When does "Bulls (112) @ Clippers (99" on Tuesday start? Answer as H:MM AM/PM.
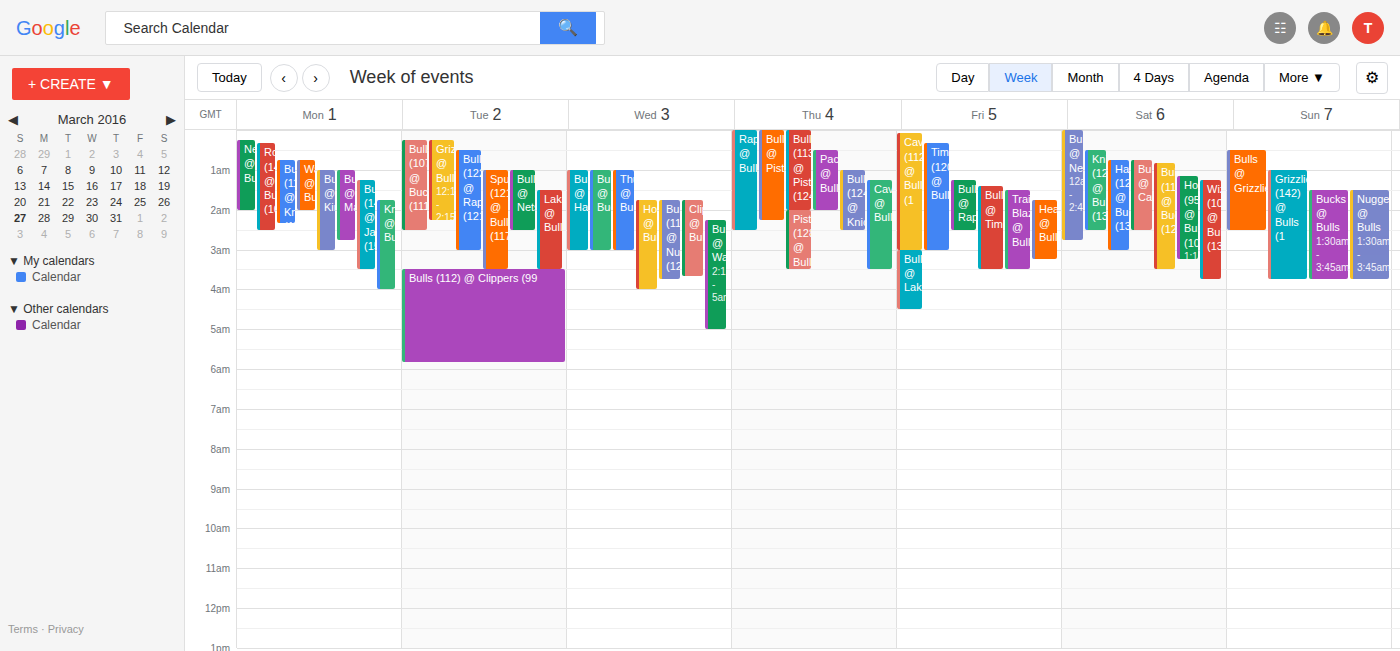
3:30 AM